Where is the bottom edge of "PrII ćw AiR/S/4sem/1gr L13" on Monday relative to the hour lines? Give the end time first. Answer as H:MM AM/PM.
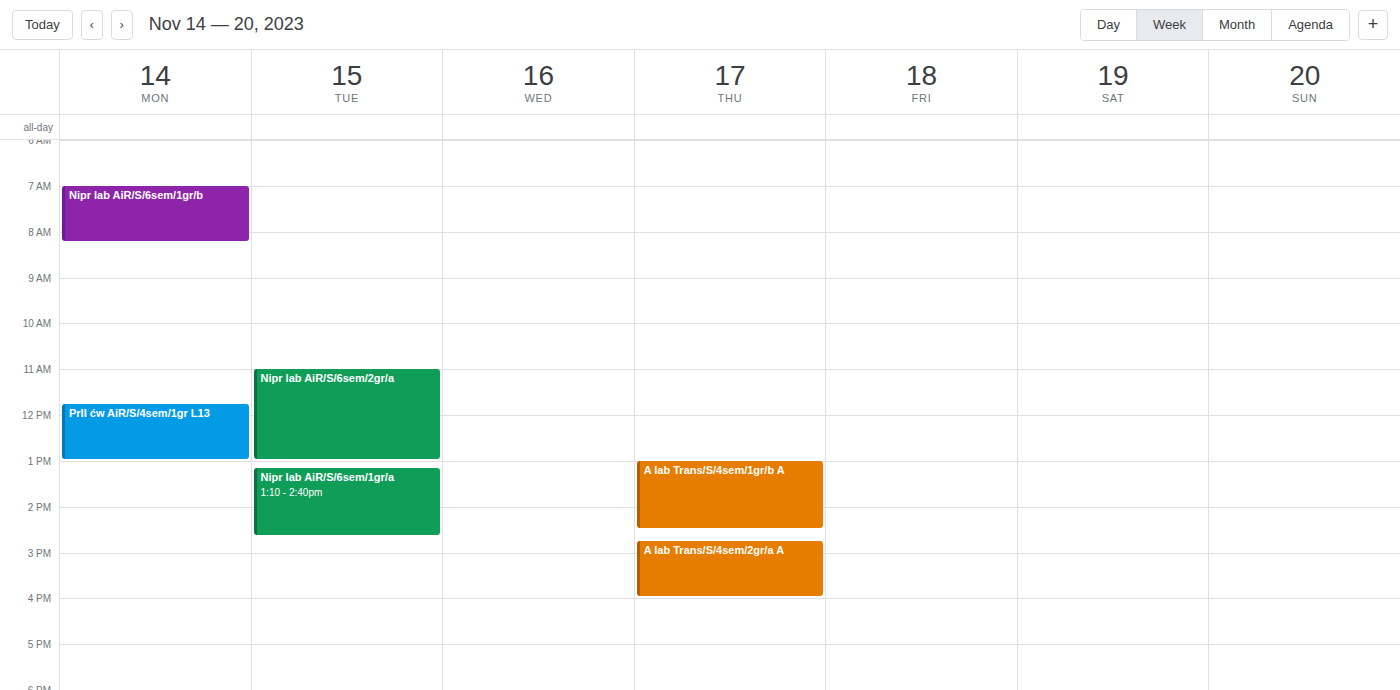
1:00 PM -- exactly on the 1 PM line.